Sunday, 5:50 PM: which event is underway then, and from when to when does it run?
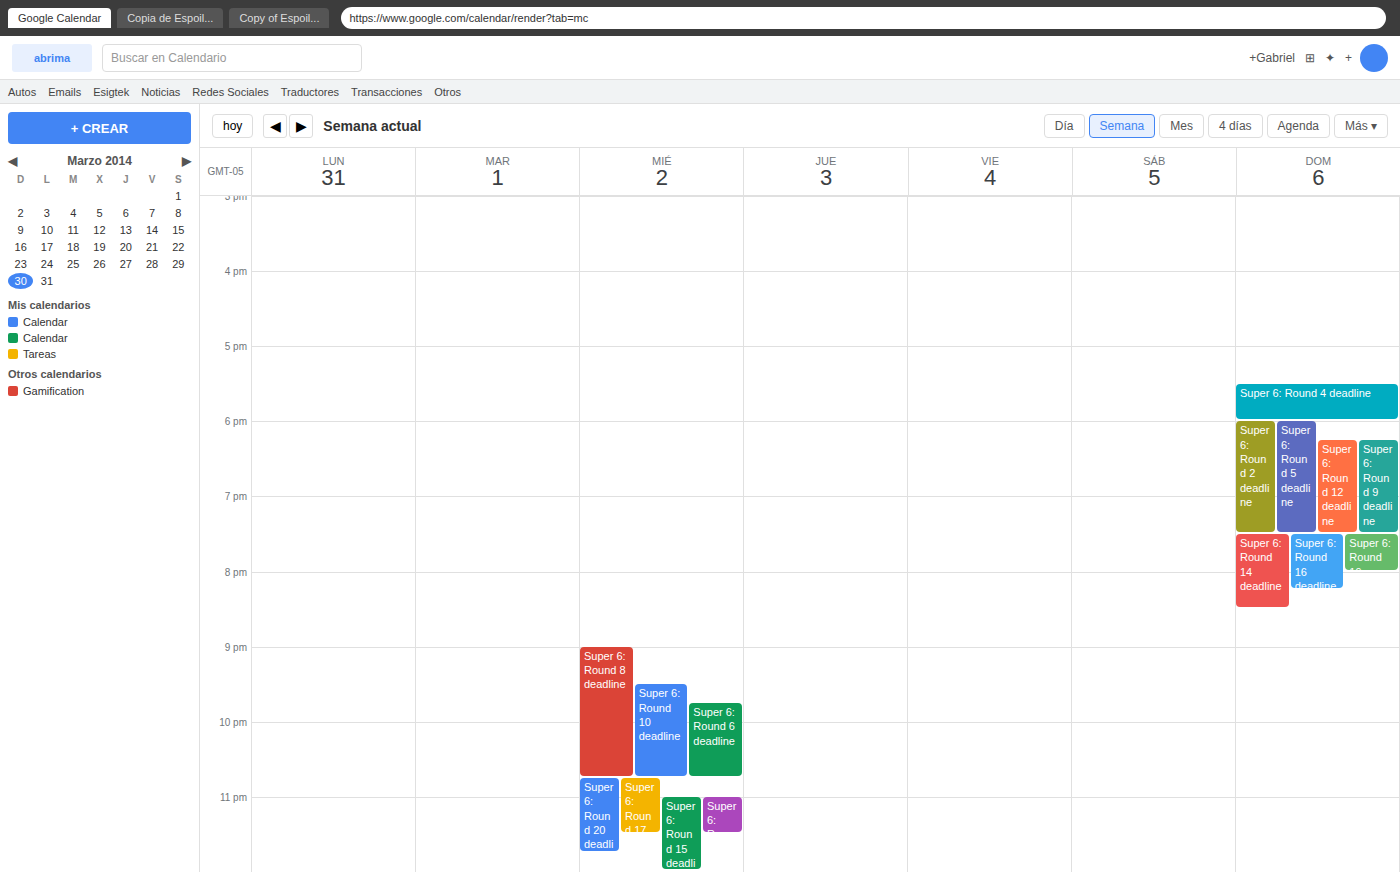
"Super 6: Round 4 deadline", 5:30 PM to 6:00 PM